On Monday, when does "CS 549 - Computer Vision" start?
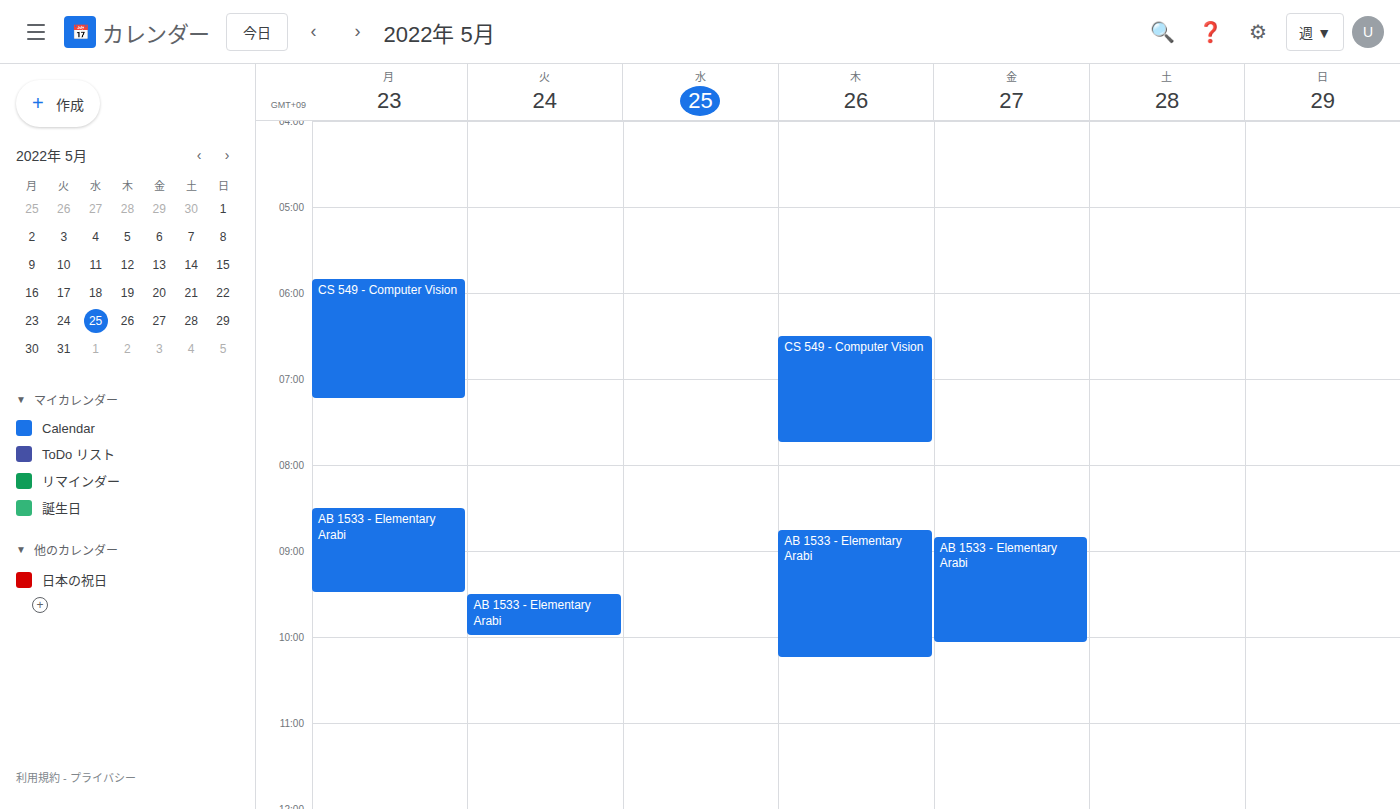
05:50